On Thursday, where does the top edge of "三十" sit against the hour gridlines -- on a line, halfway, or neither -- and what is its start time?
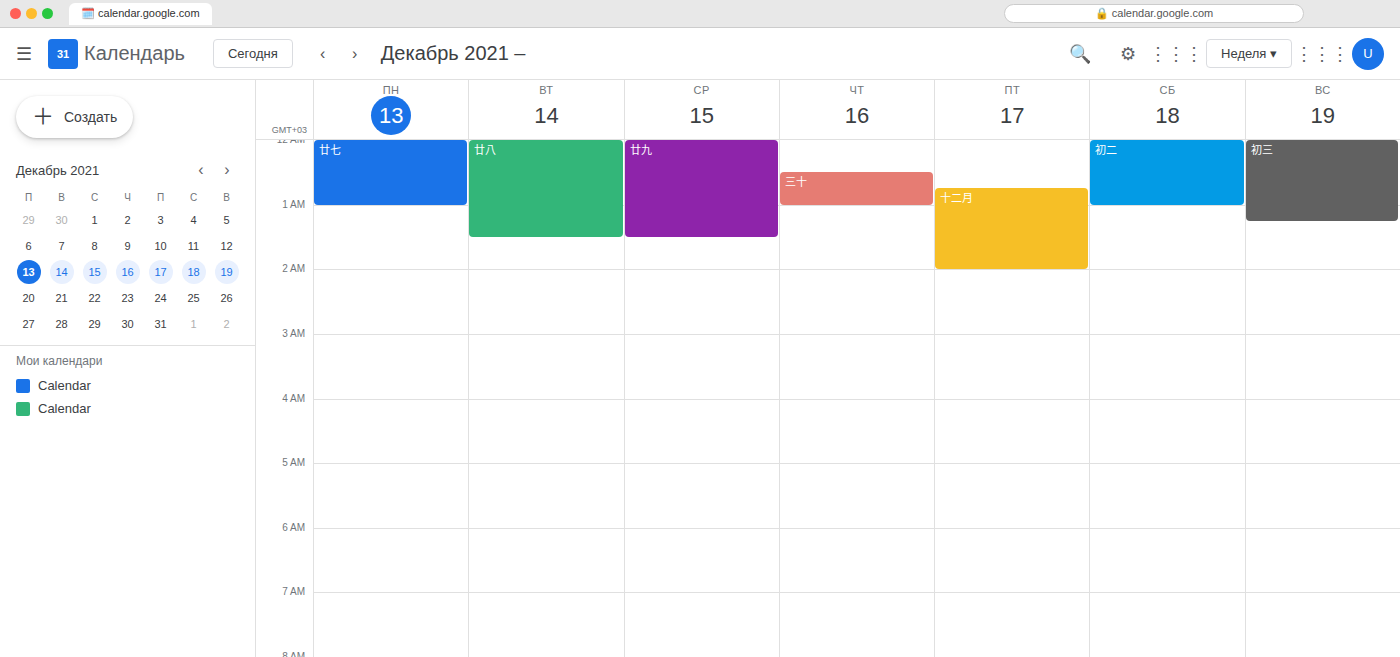
12:30 AM -- halfway between the 12 AM and 1 AM lines.